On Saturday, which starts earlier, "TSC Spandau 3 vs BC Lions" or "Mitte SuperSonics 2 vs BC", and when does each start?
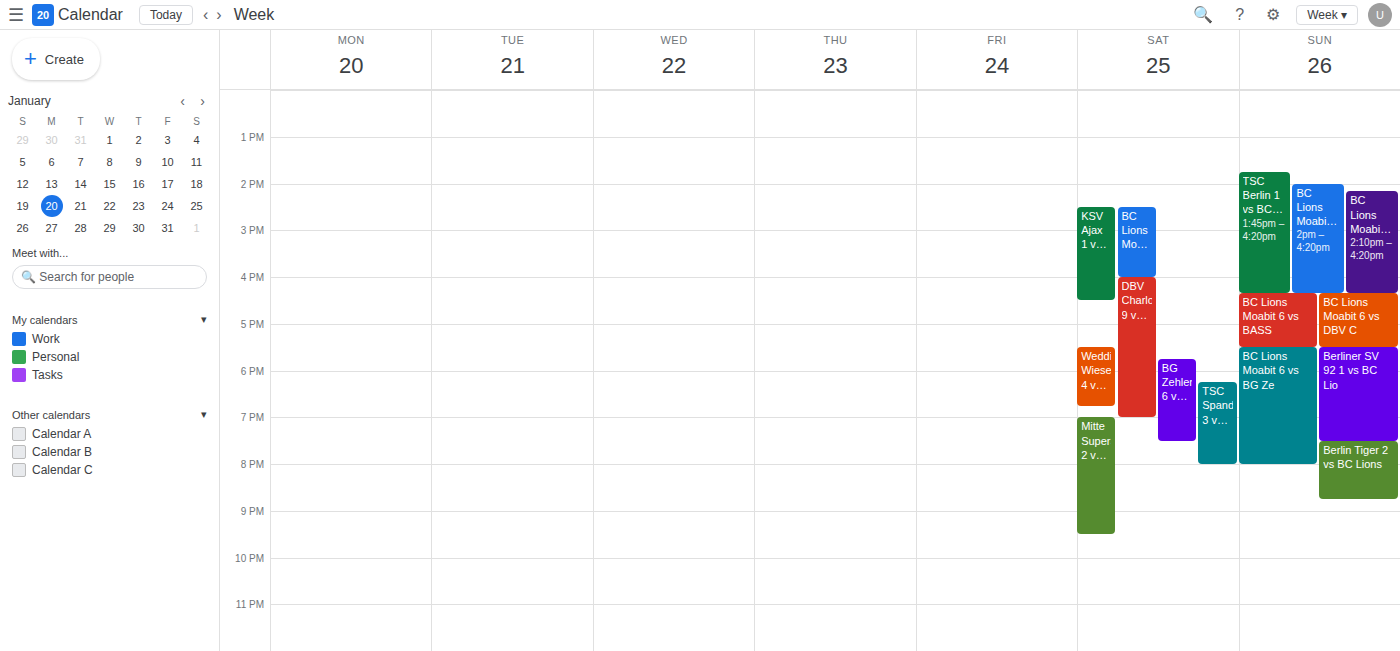
"TSC Spandau 3 vs BC Lions" 6:15 PM; "Mitte SuperSonics 2 vs BC" 7:00 PM.